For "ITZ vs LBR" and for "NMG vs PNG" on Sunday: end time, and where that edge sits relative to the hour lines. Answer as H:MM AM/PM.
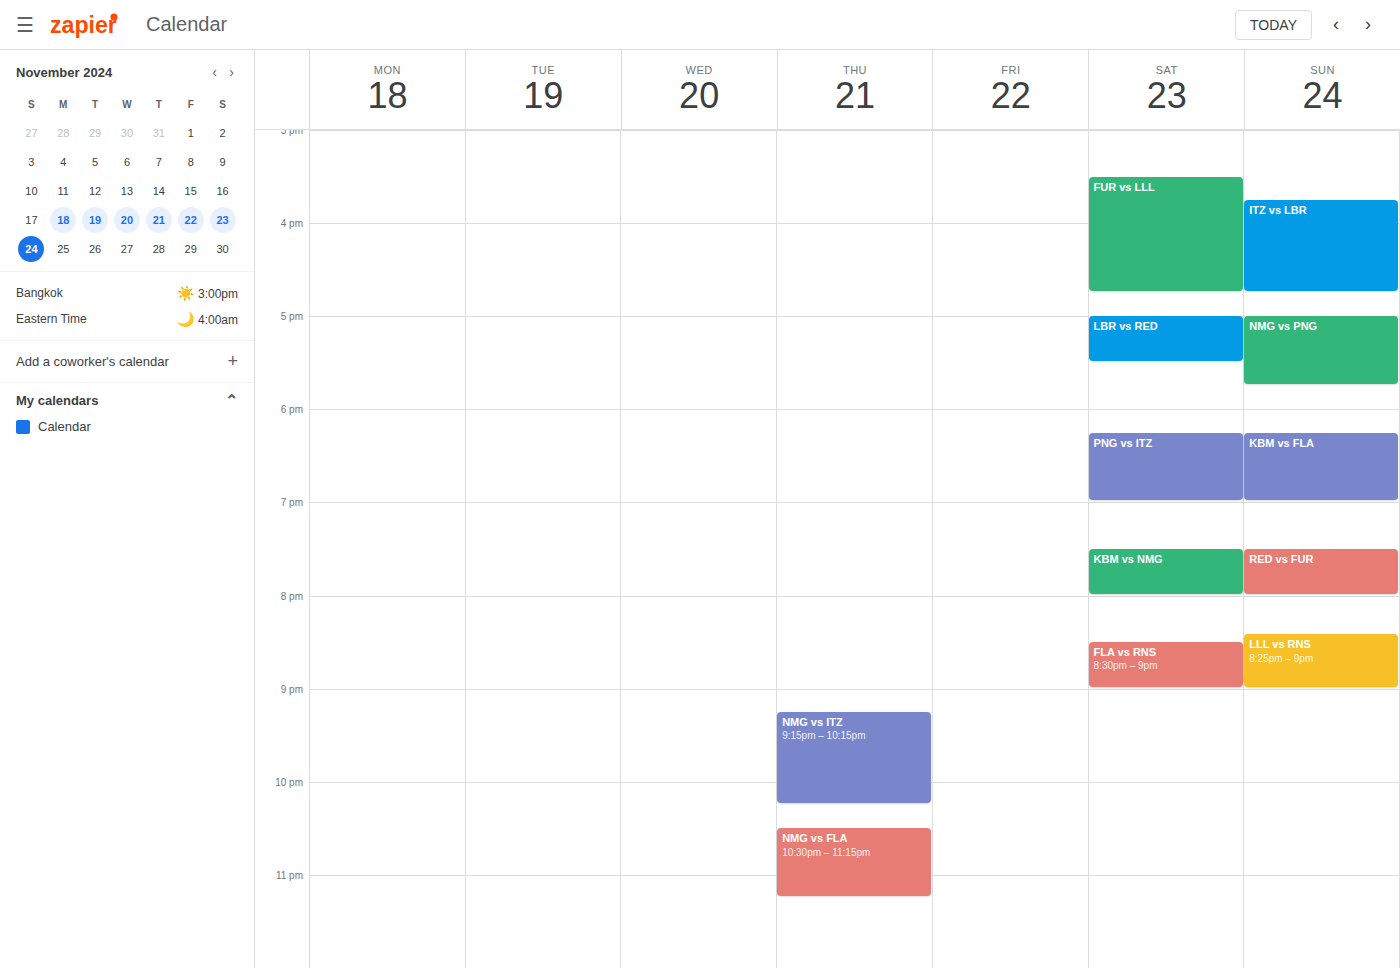
"ITZ vs LBR": 4:45 PM, neither: three quarters of the way from the 4 PM line to the 5 PM line. "NMG vs PNG": 5:45 PM, neither: three quarters of the way from the 5 PM line to the 6 PM line.